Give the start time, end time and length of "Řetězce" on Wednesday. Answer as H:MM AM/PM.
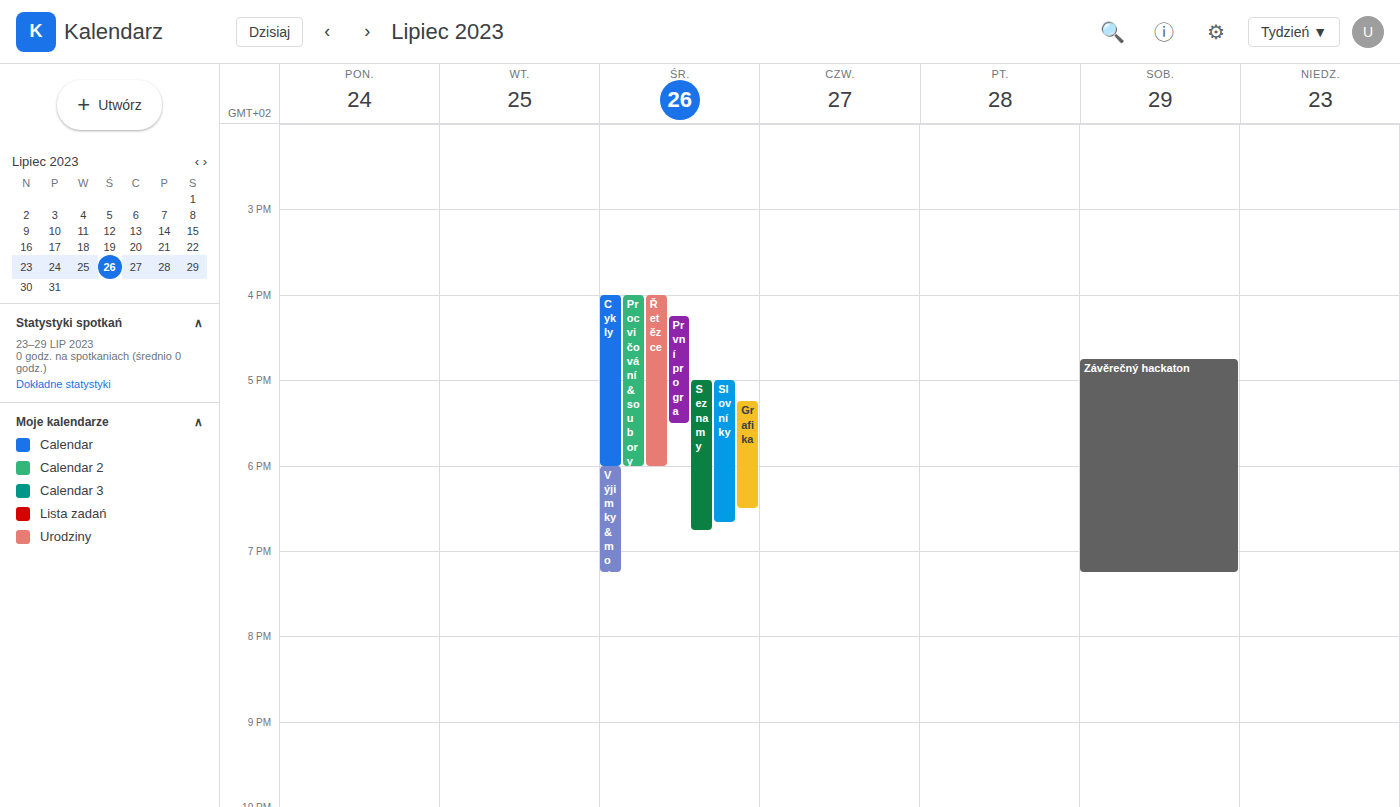
4:00 PM to 6:00 PM, 2 hours